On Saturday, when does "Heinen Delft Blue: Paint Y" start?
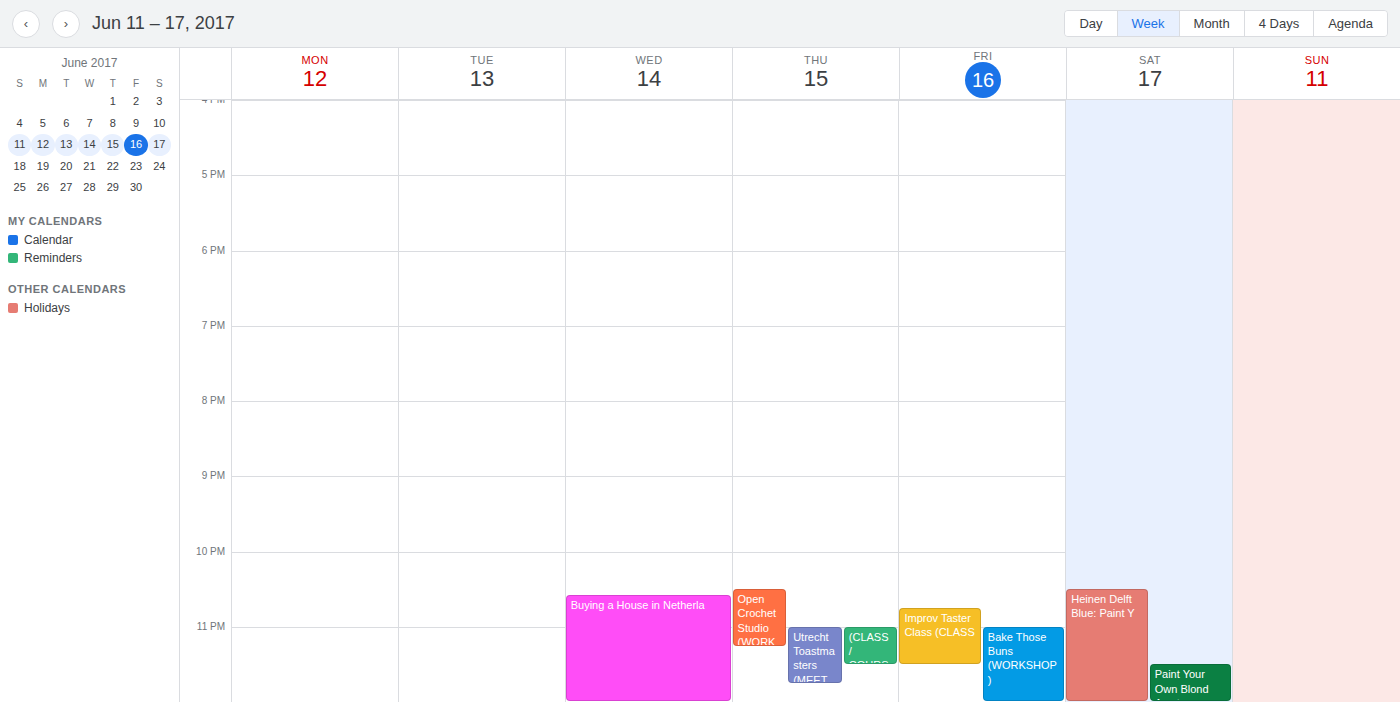
10:30 PM